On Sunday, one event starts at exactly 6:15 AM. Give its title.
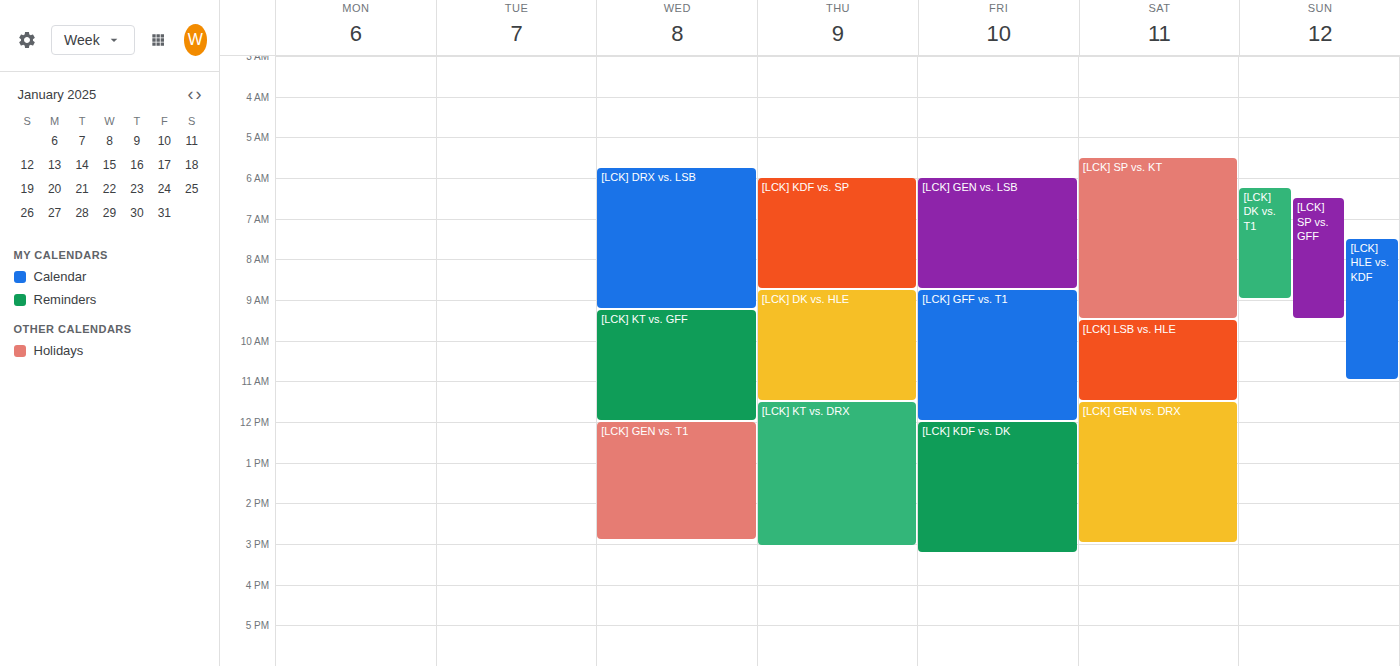
"[LCK] DK vs. T1"